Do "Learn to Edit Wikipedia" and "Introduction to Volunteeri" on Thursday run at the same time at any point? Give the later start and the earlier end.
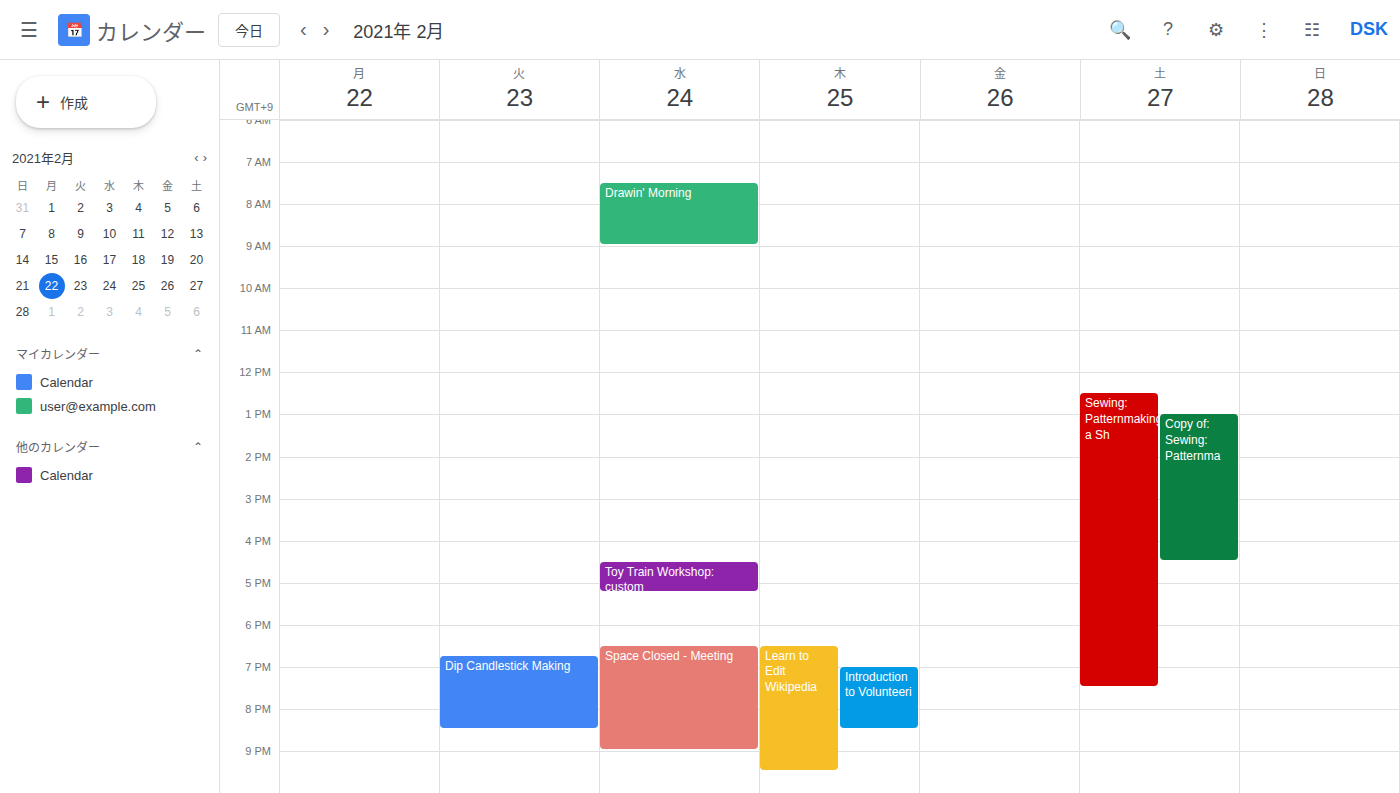
"Introduction to Volunteeri" runs 19:00 to 20:30, inside "Learn to Edit Wikipedia" -- they overlap.